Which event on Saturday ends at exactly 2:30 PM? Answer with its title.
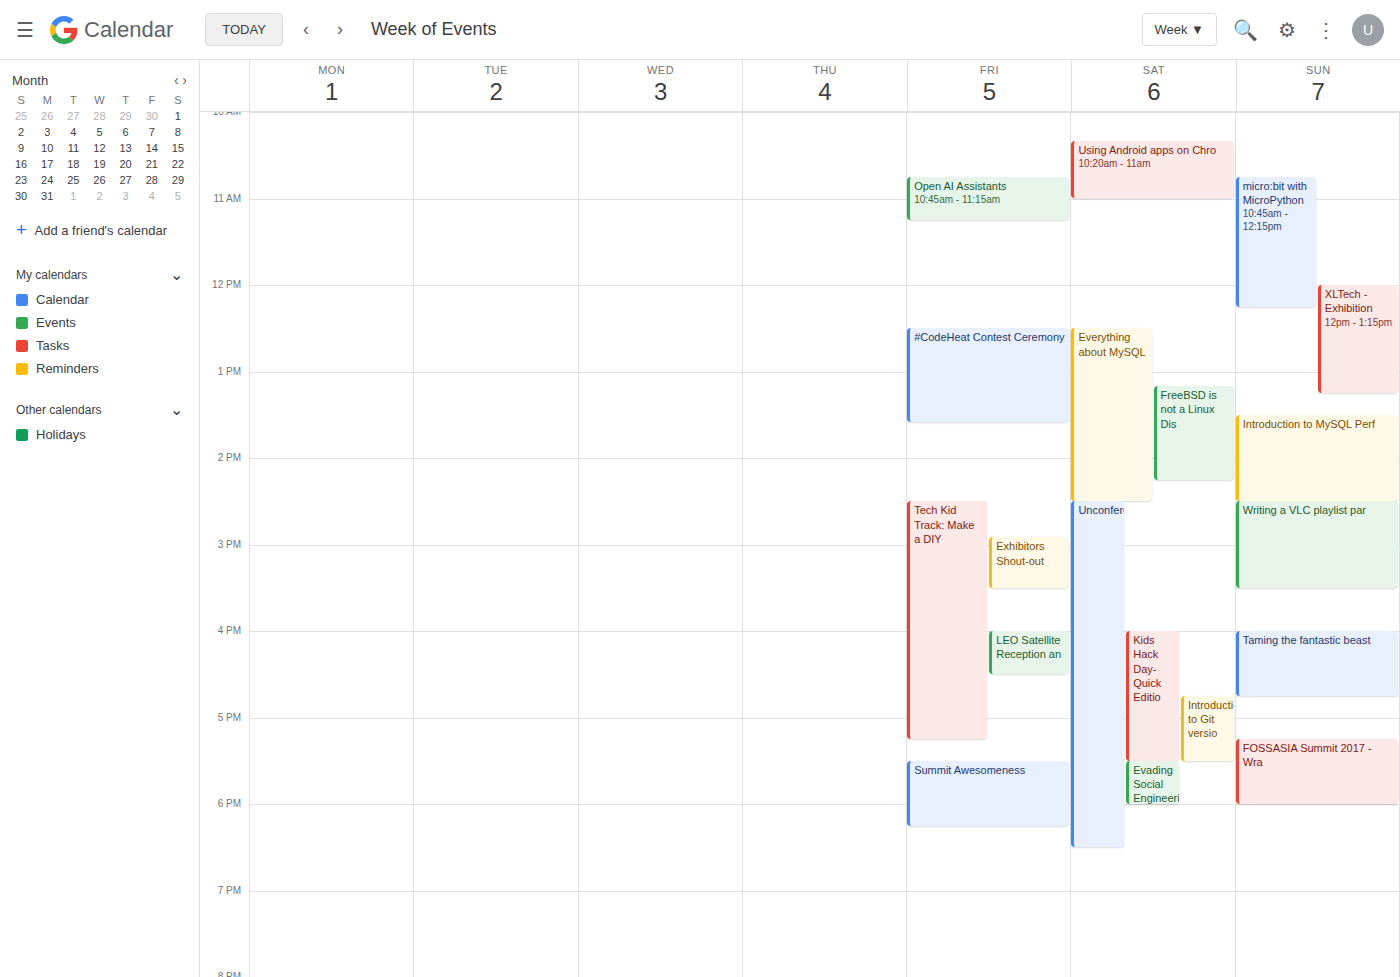
"Everything about MySQL"